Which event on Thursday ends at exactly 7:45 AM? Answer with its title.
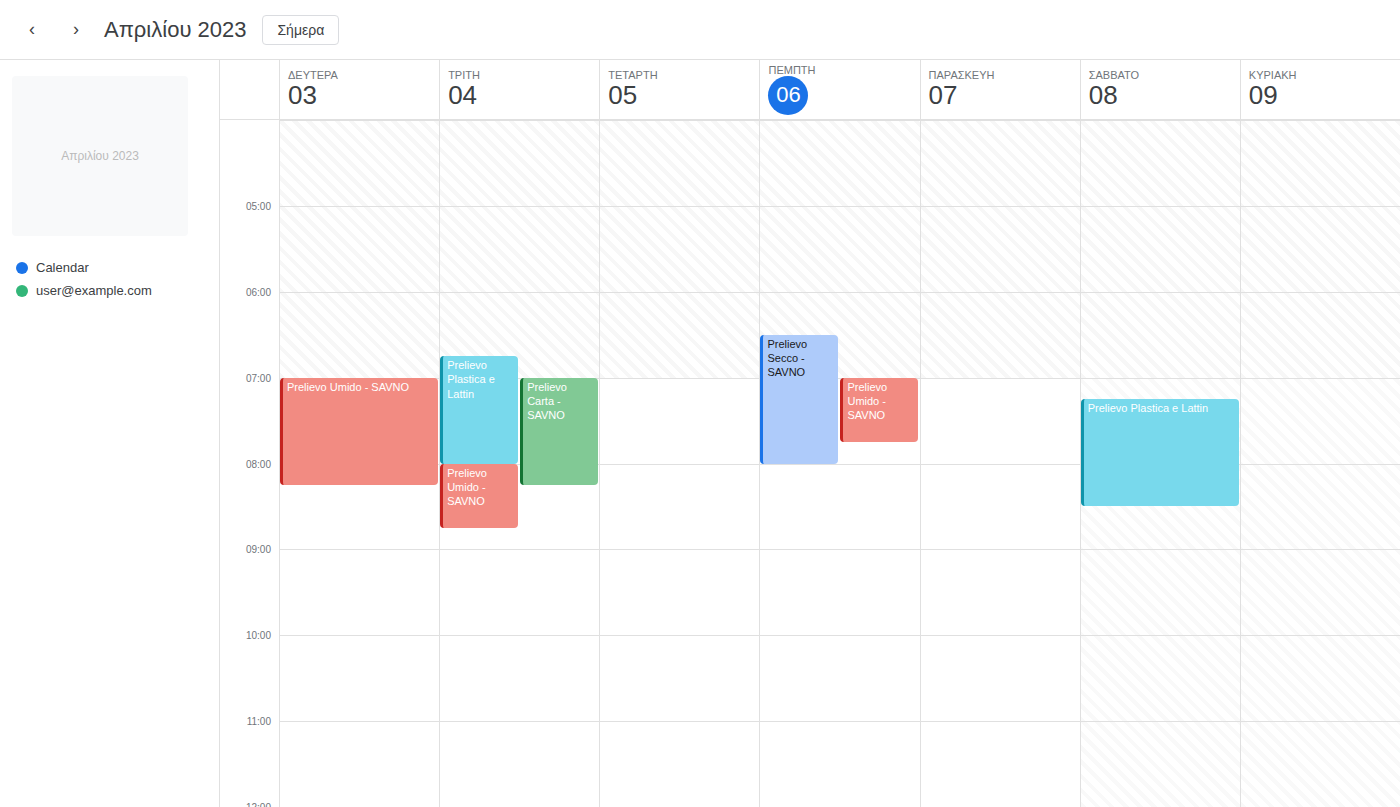
"Prelievo Umido - SAVNO"